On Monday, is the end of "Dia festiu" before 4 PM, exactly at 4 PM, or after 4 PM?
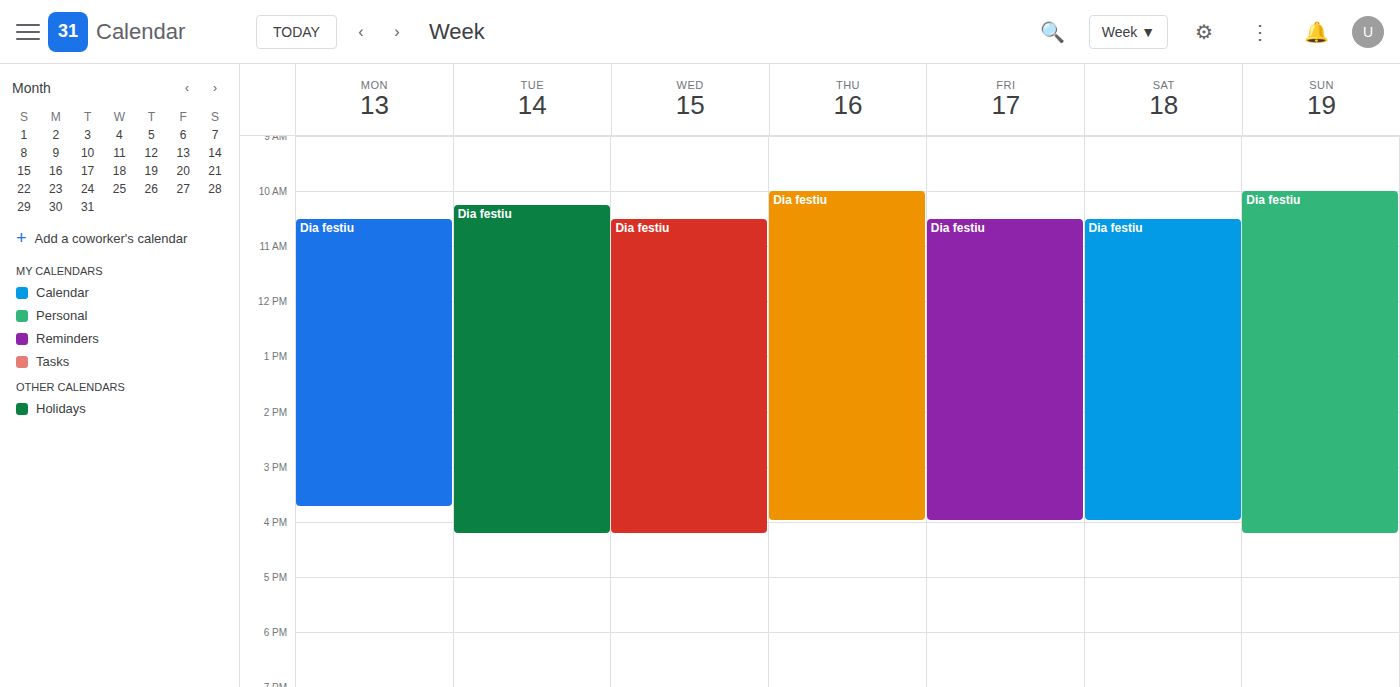
3:45 PM -- before 4 PM, 15 minutes above the 4 PM line.